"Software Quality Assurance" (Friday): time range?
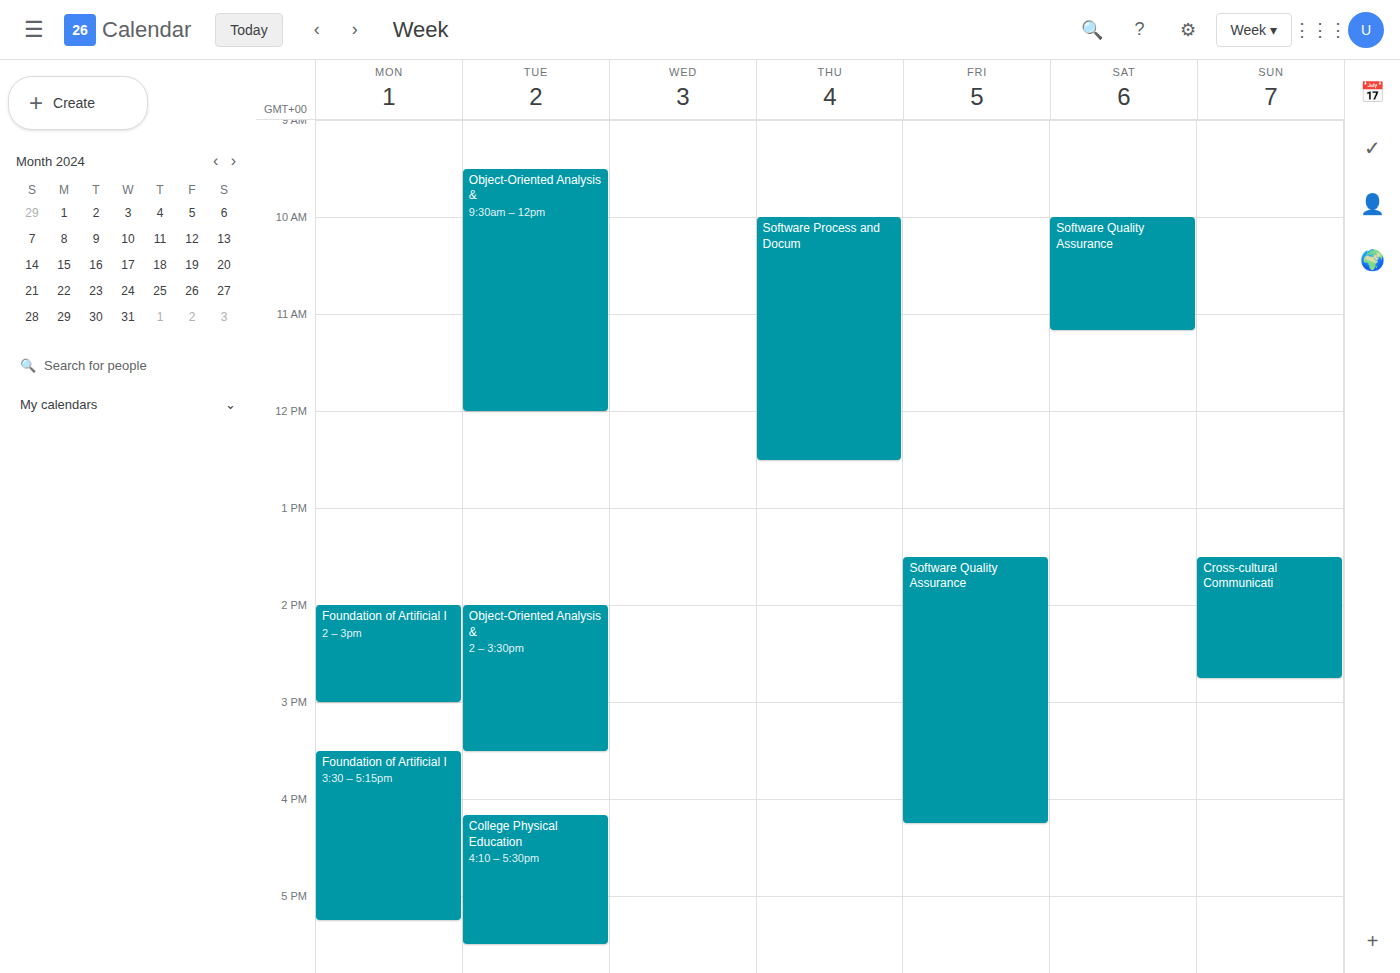
1:30 PM to 4:15 PM